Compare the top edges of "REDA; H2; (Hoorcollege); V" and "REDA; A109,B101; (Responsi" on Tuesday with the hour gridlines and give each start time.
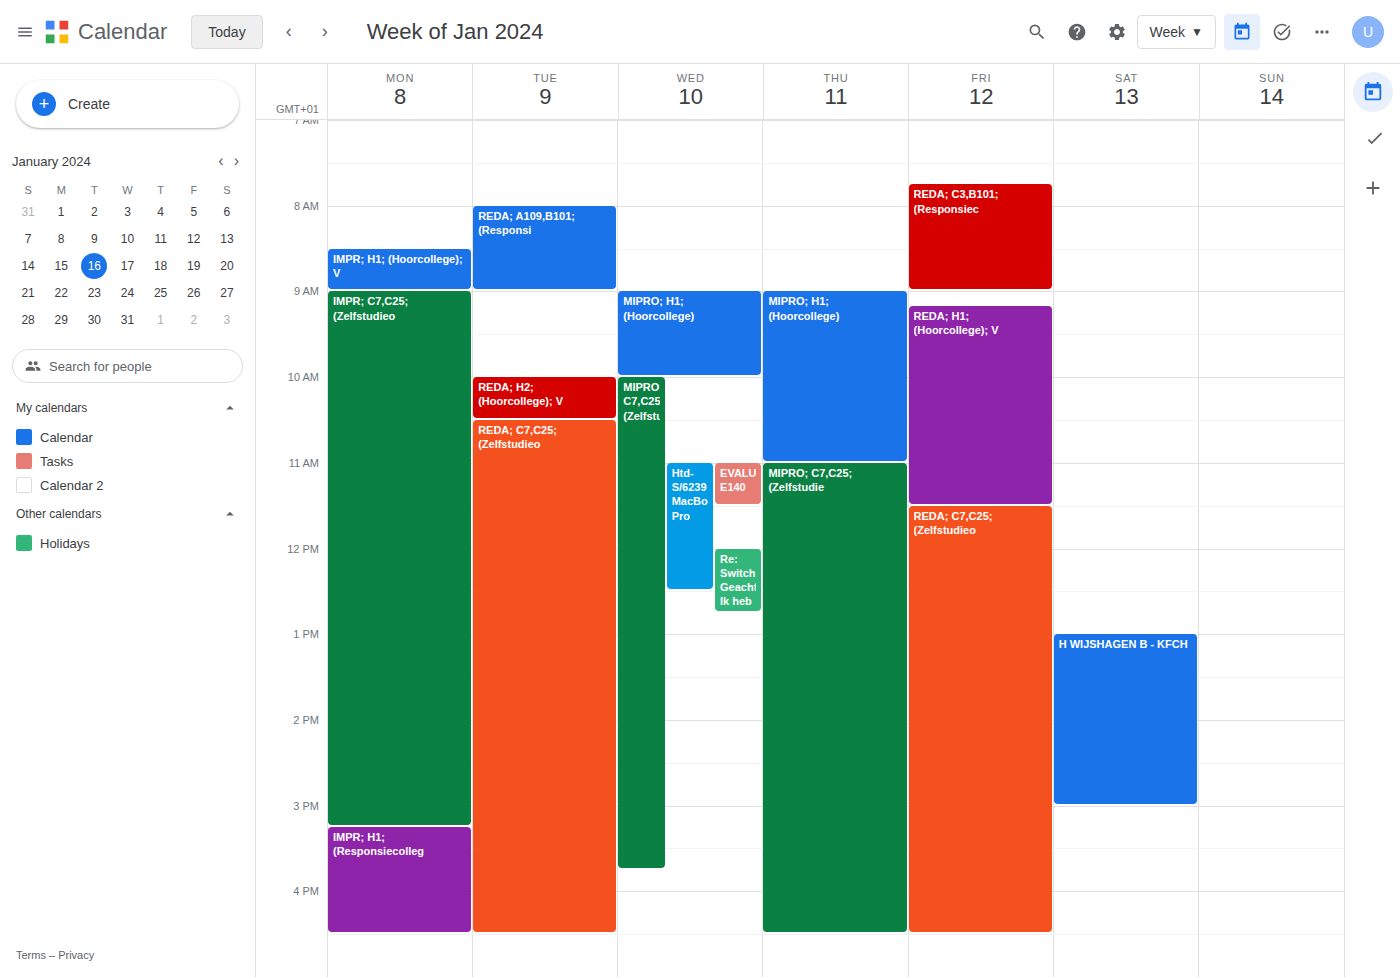
"REDA; H2; (Hoorcollege); V": 10:00 AM, exactly on the 10 AM line. "REDA; A109,B101; (Responsi": 8:00 AM, exactly on the 8 AM line.